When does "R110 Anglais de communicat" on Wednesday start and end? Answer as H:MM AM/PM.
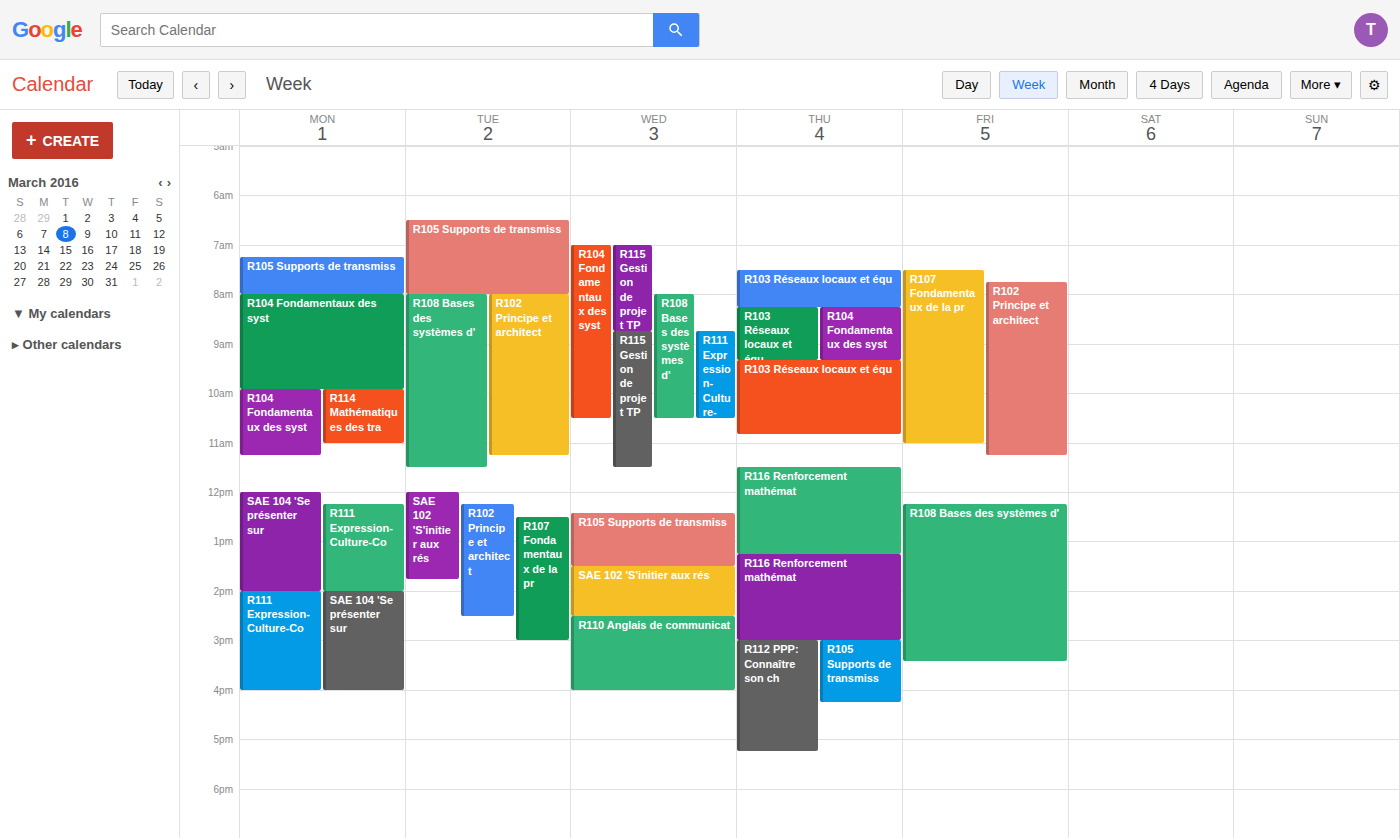
2:30 PM to 4:00 PM